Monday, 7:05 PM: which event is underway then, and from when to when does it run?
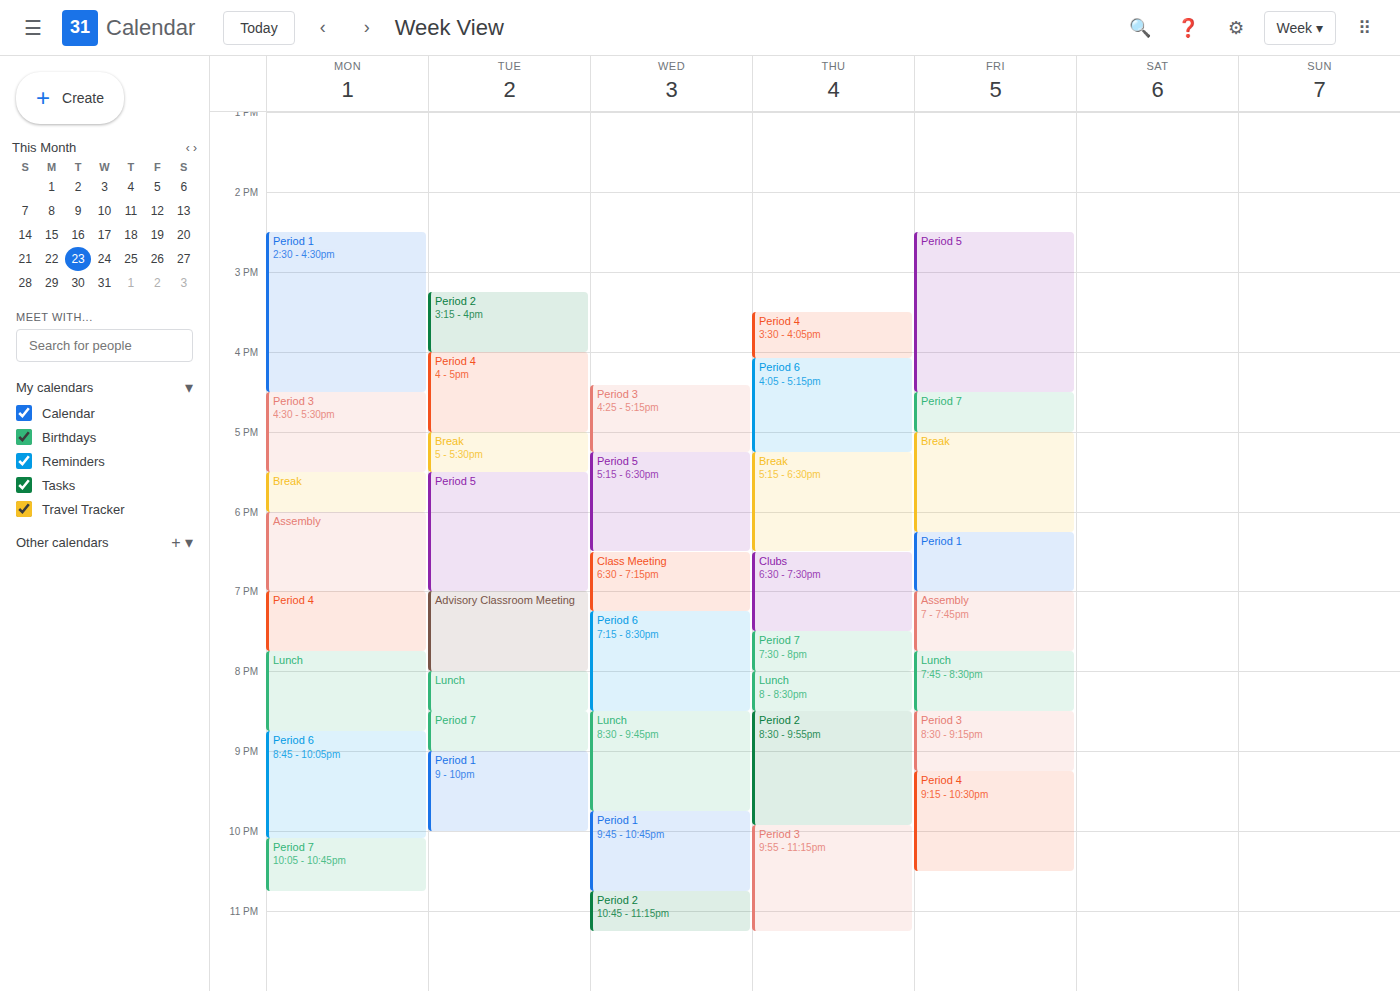
"Period 4", 7:00 PM to 7:45 PM